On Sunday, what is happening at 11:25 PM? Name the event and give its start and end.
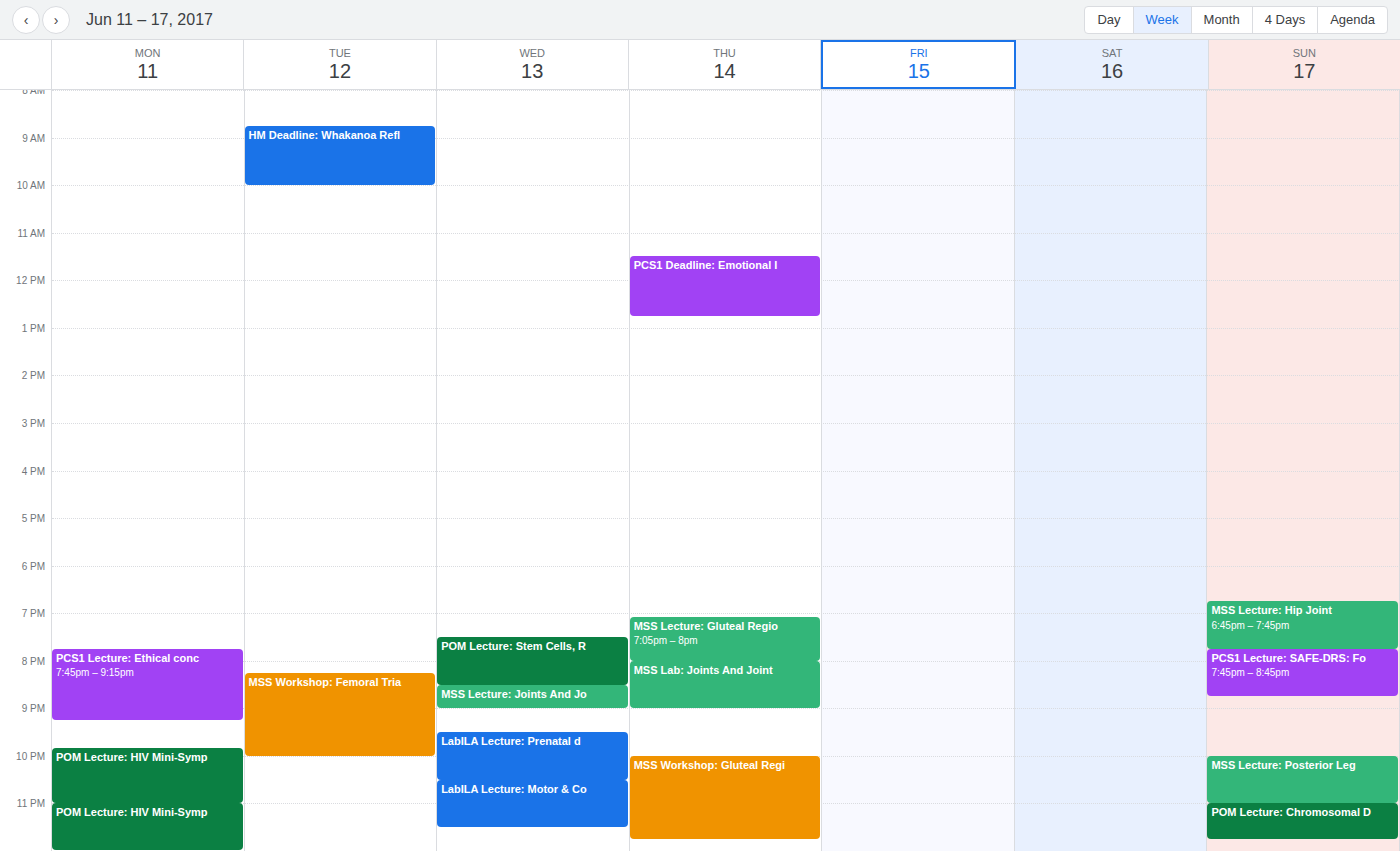
"POM Lecture: Chromosomal D", 11:00 PM to 11:45 PM